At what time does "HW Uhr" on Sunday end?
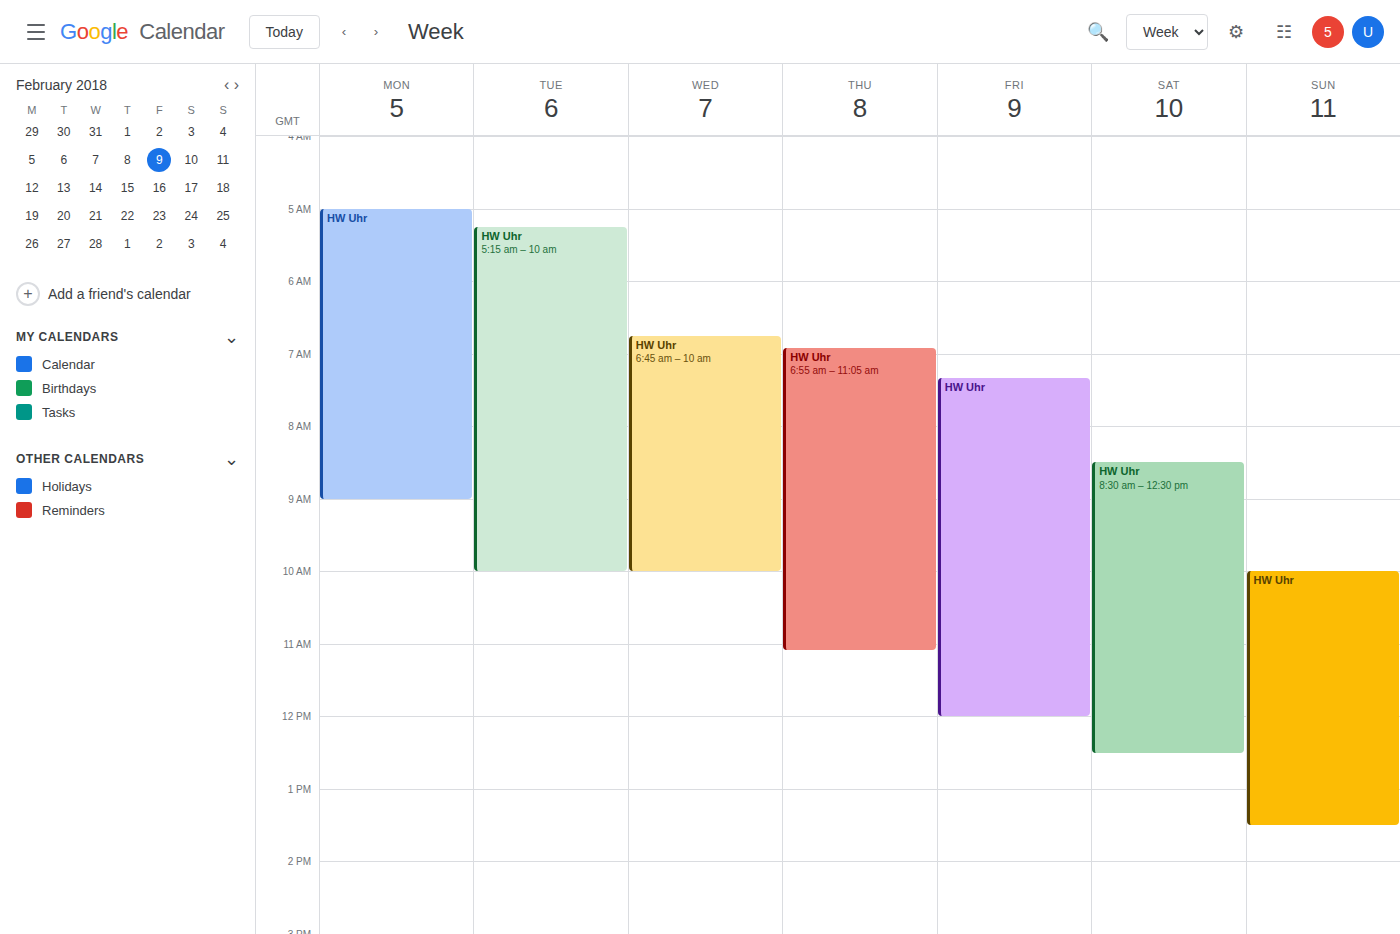
1:30 PM